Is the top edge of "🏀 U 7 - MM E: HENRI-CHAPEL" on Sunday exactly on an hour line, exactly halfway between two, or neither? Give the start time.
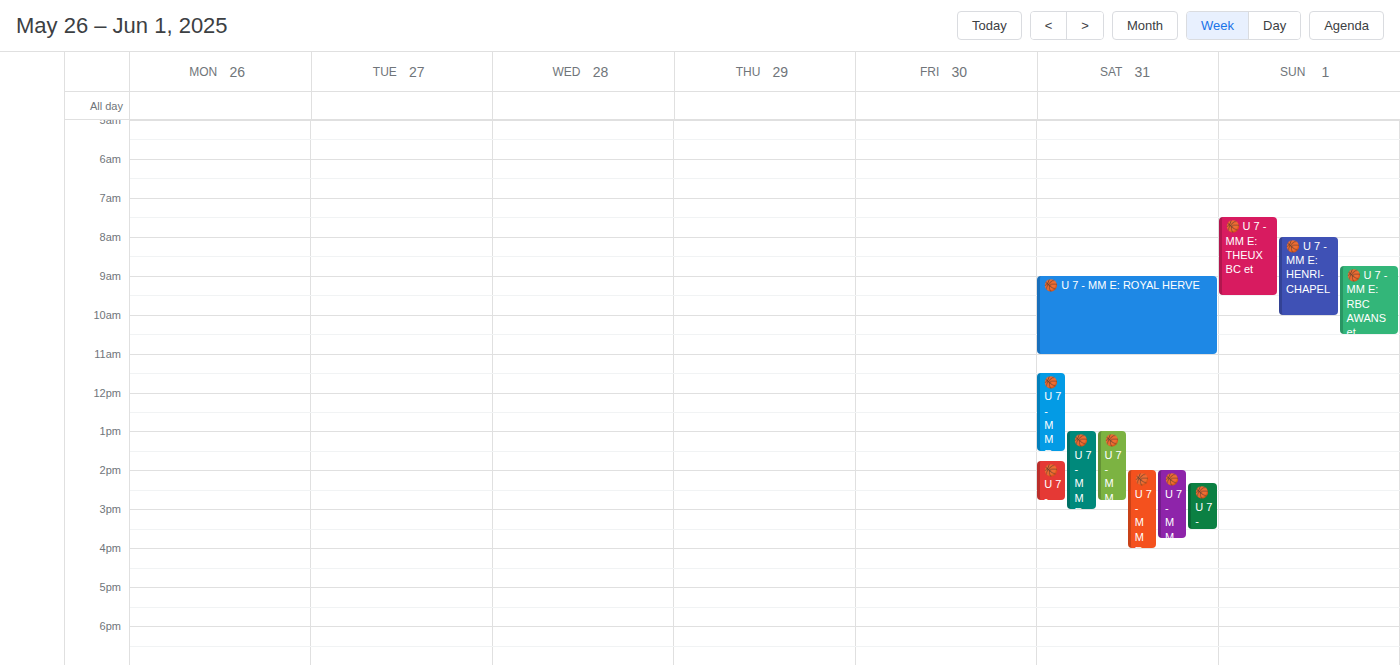
8:00 AM -- exactly on the 8 AM line.